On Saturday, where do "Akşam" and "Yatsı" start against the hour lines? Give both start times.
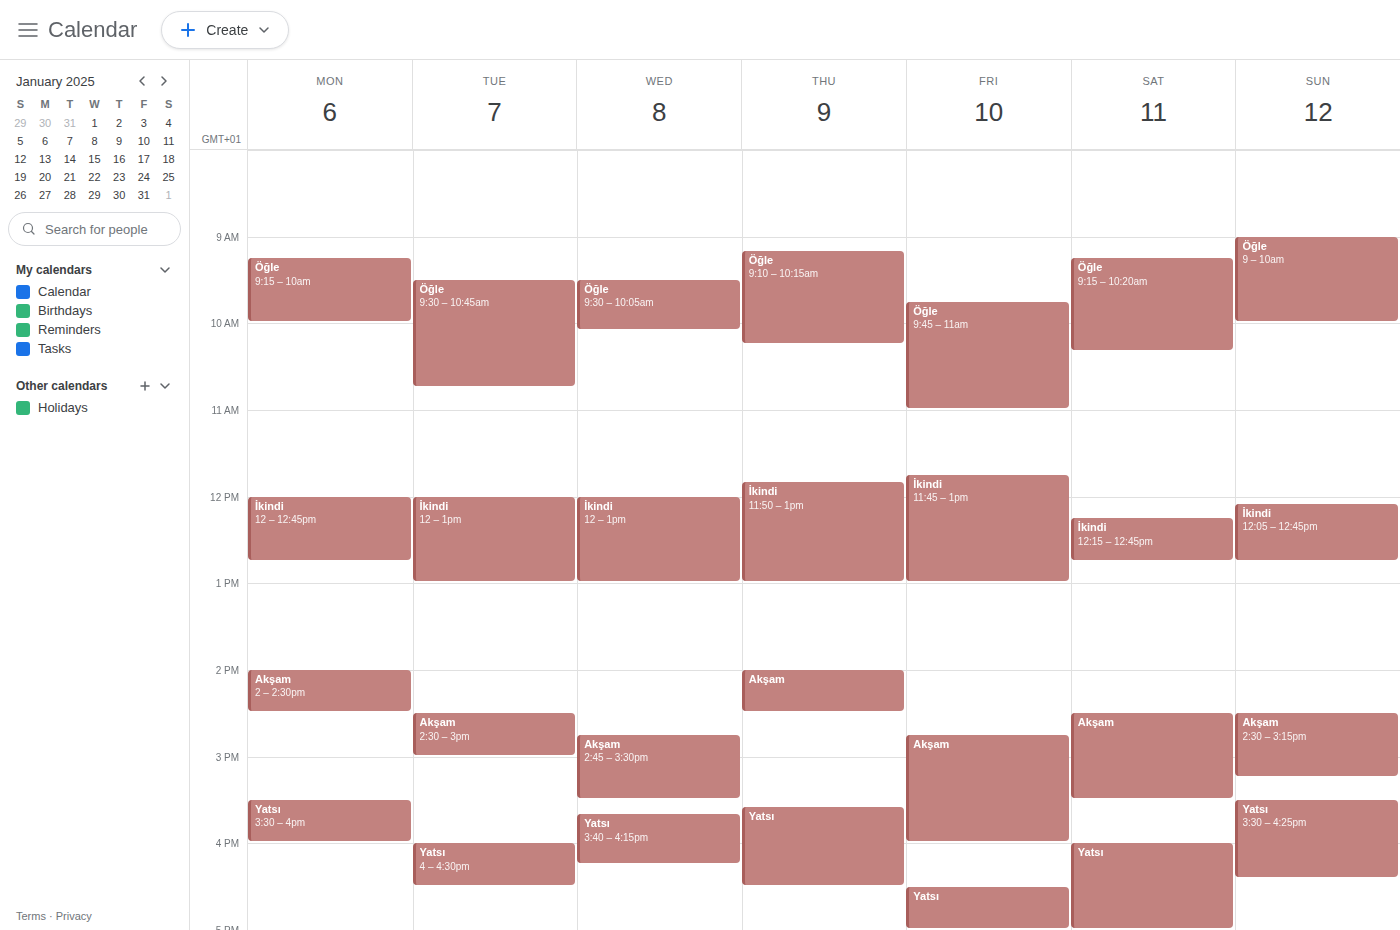
"Akşam": 2:30 PM, halfway between the 2 PM and 3 PM lines. "Yatsı": 4:00 PM, exactly on the 4 PM line.